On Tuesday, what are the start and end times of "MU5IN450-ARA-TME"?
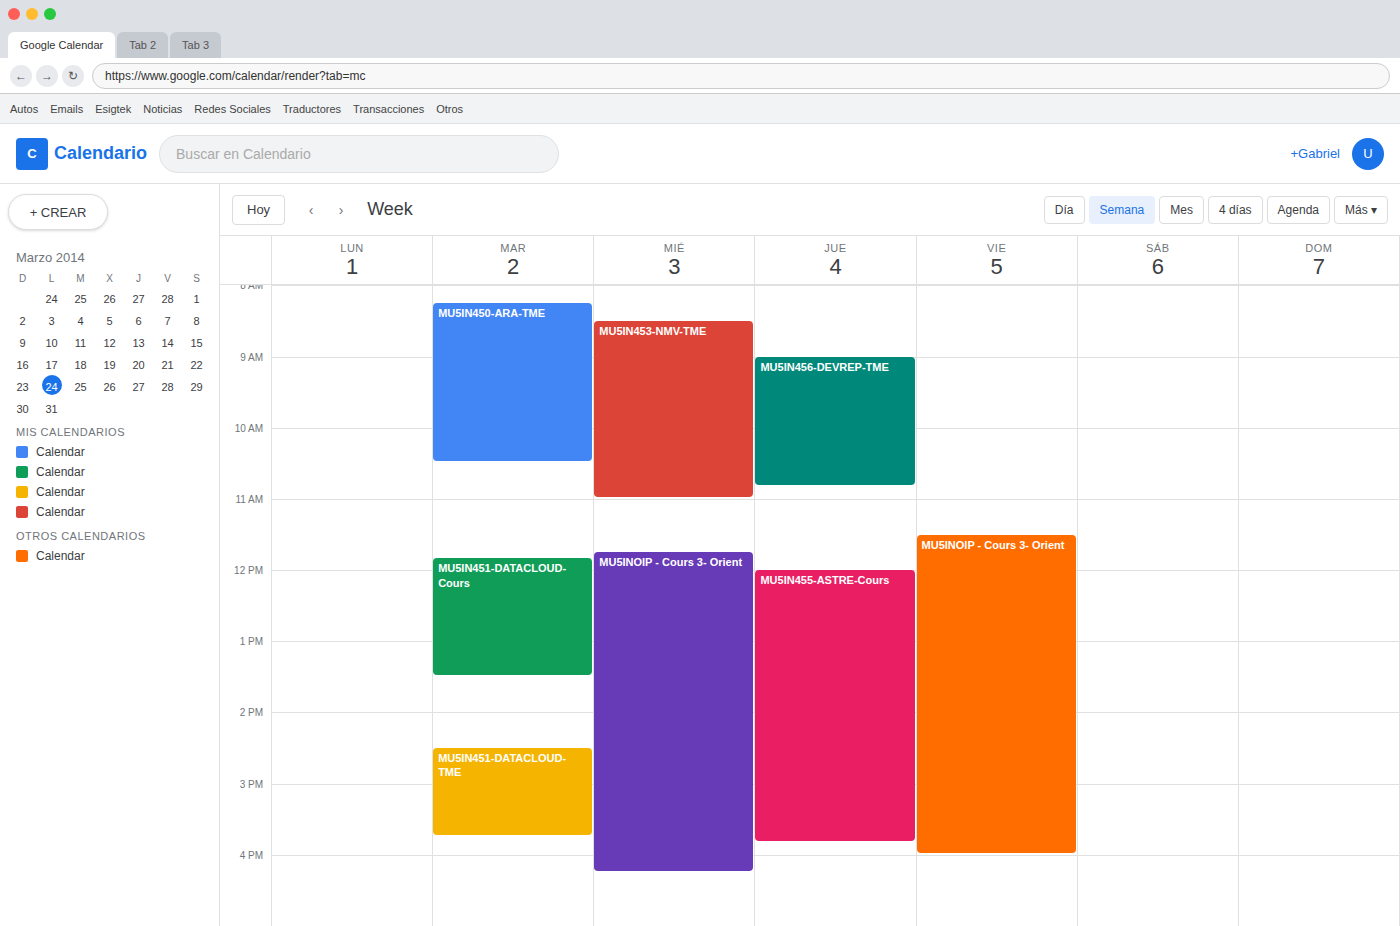
8:15 AM to 10:30 AM